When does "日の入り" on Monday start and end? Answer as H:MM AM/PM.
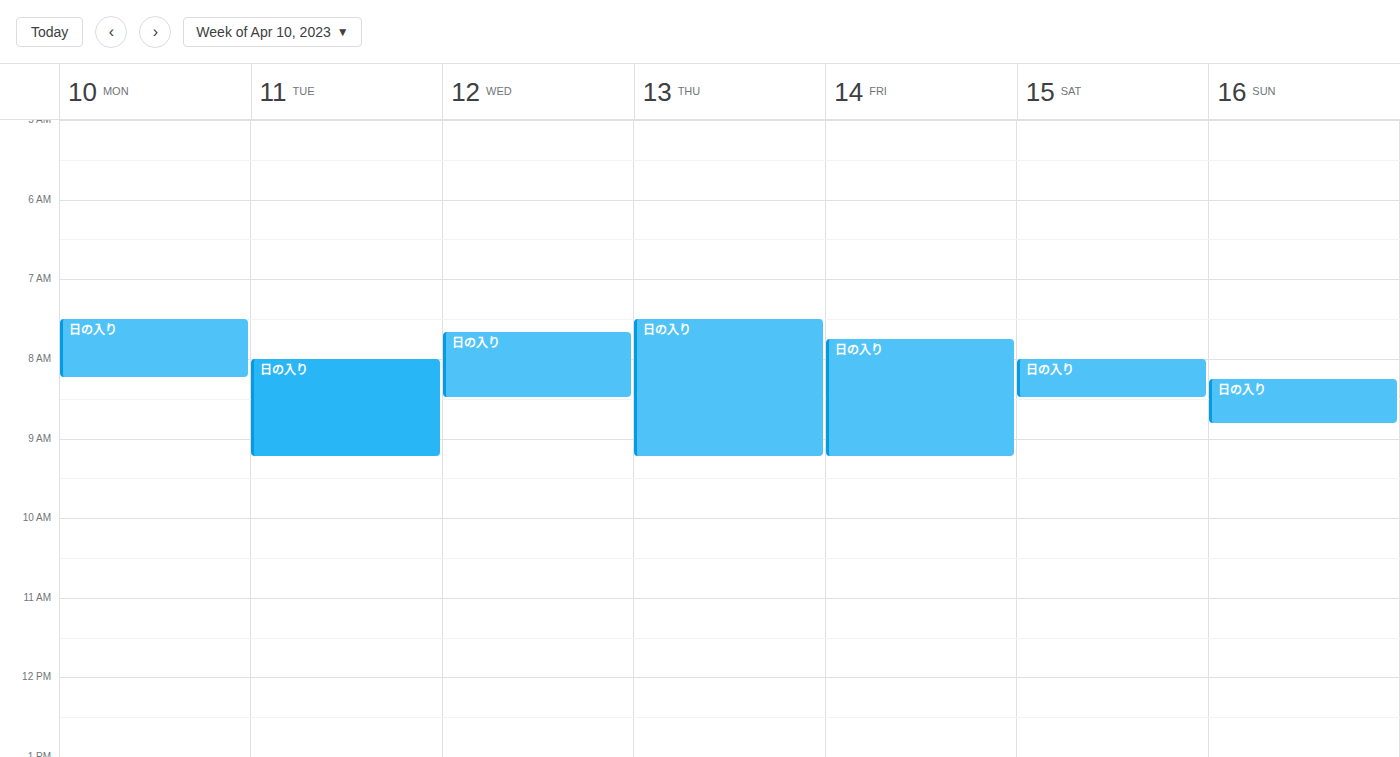
7:30 AM to 8:15 AM